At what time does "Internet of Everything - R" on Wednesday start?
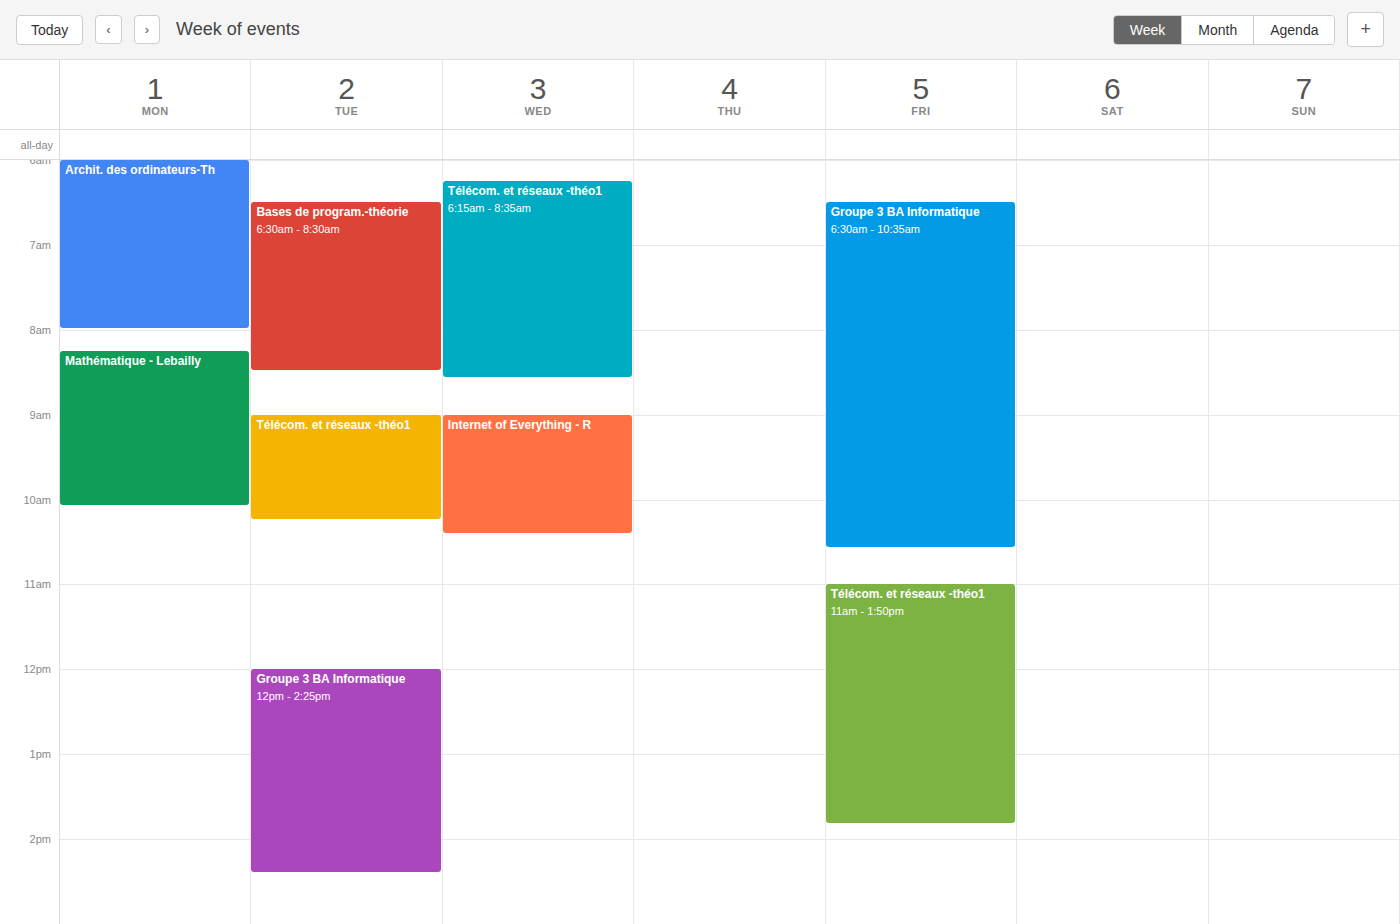
09:00